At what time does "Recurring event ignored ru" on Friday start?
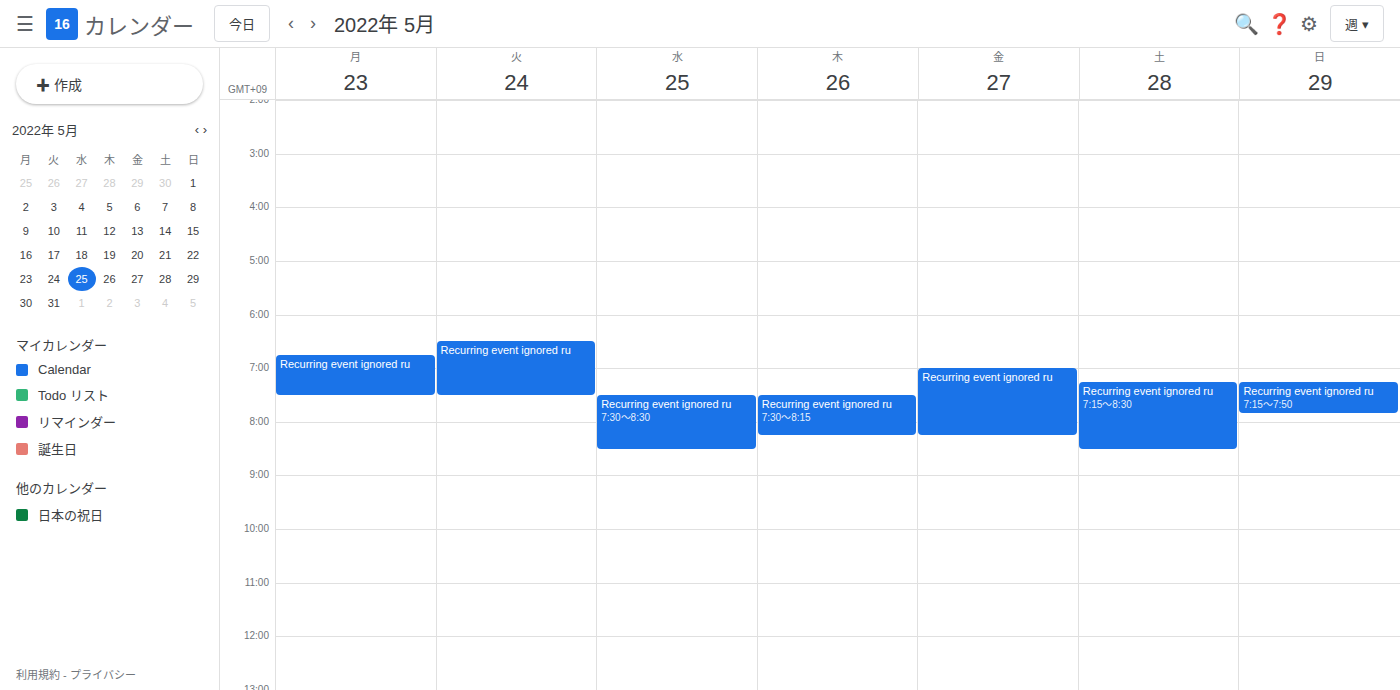
7:00 AM